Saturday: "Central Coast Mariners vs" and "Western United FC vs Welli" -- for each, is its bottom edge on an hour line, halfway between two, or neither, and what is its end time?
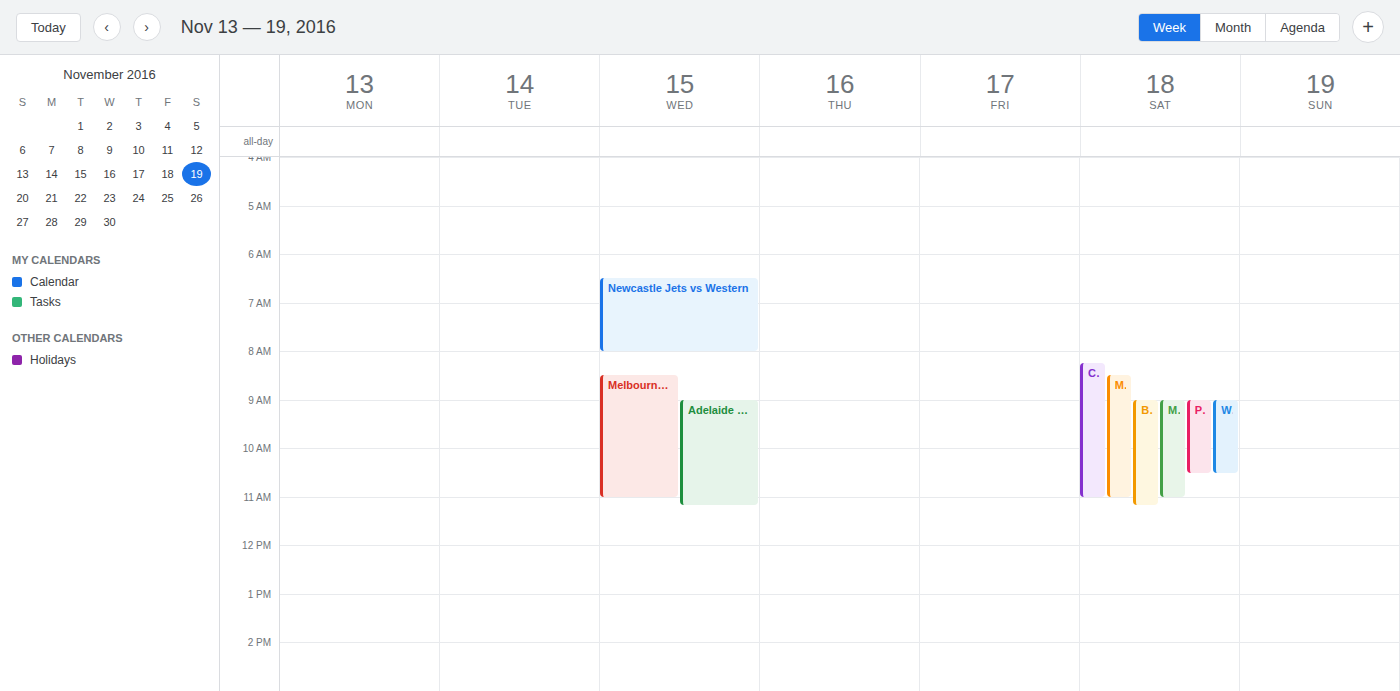
"Central Coast Mariners vs": 11:00 AM, exactly on the 11 AM line. "Western United FC vs Welli": 10:30 AM, halfway between the 10 AM and 11 AM lines.